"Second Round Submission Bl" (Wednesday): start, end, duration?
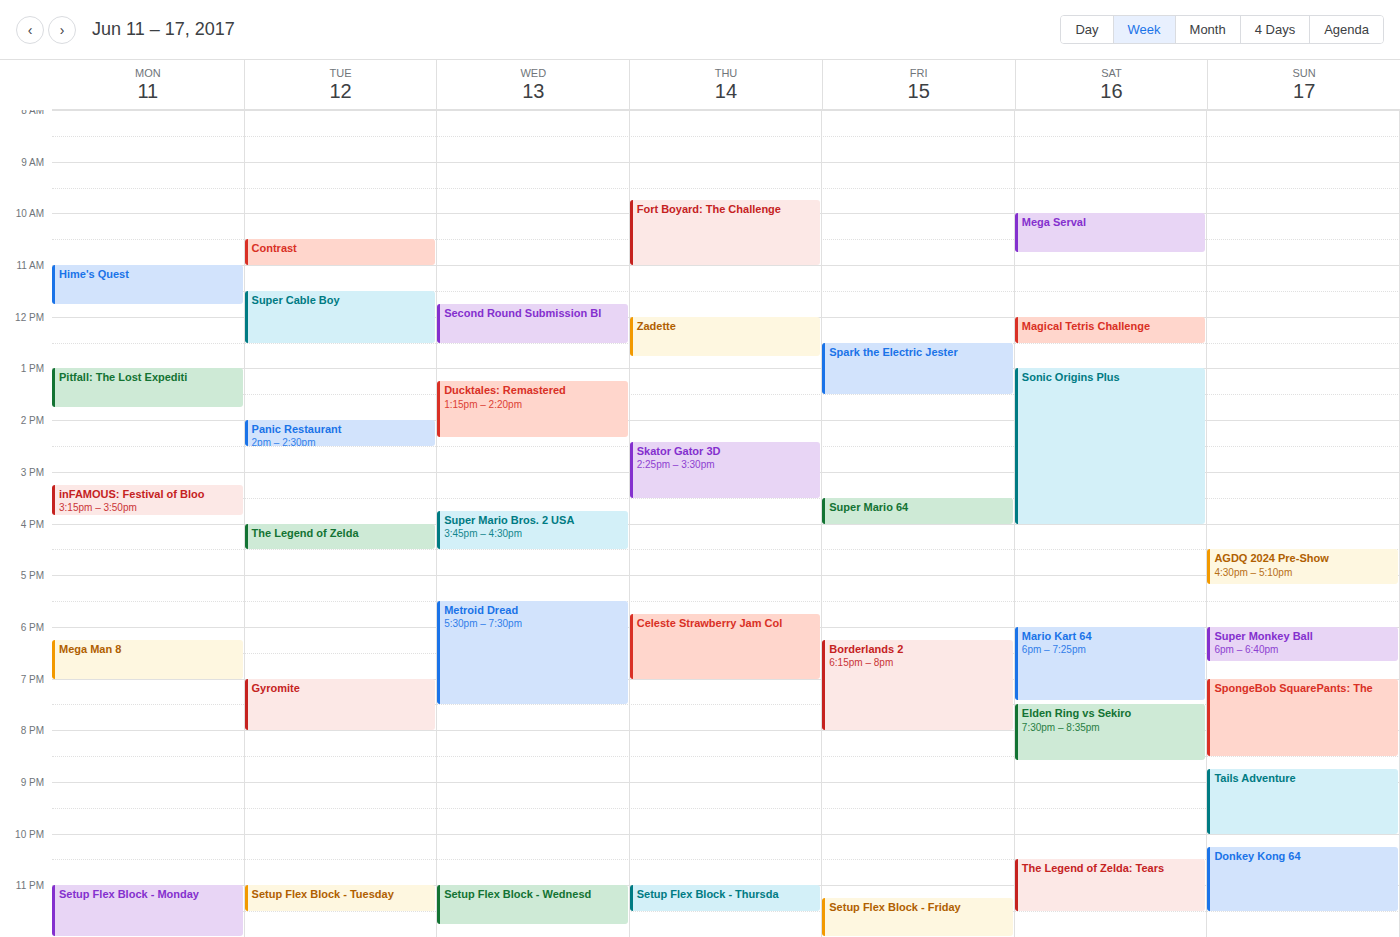
11:45 AM to 12:30 PM, 45 minutes